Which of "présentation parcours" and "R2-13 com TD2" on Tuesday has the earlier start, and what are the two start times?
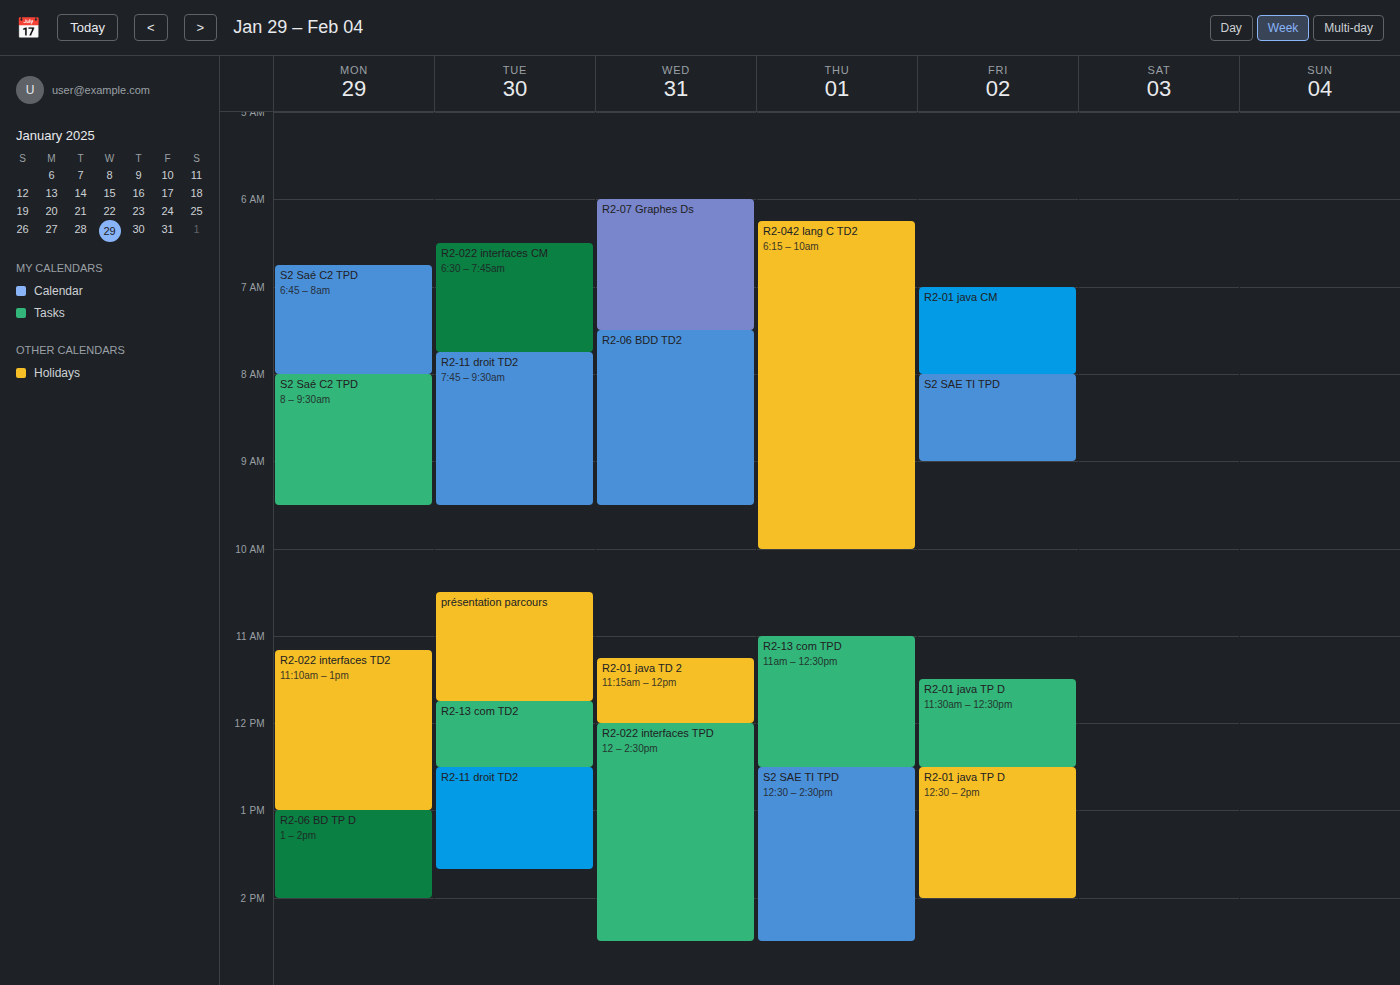
"présentation parcours" 10:30 AM; "R2-13 com TD2" 11:45 AM.